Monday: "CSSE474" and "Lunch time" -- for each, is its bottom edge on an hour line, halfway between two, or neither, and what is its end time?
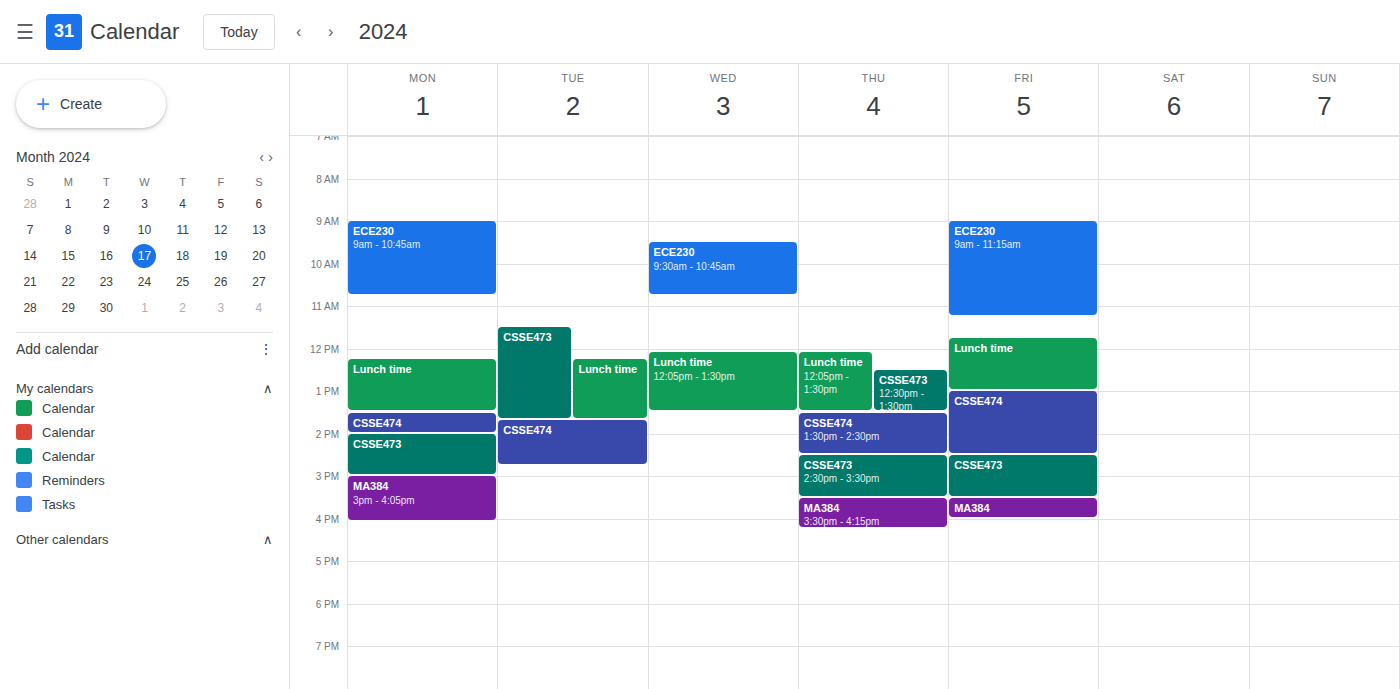
"CSSE474": 2:00 PM, exactly on the 2 PM line. "Lunch time": 1:30 PM, halfway between the 1 PM and 2 PM lines.